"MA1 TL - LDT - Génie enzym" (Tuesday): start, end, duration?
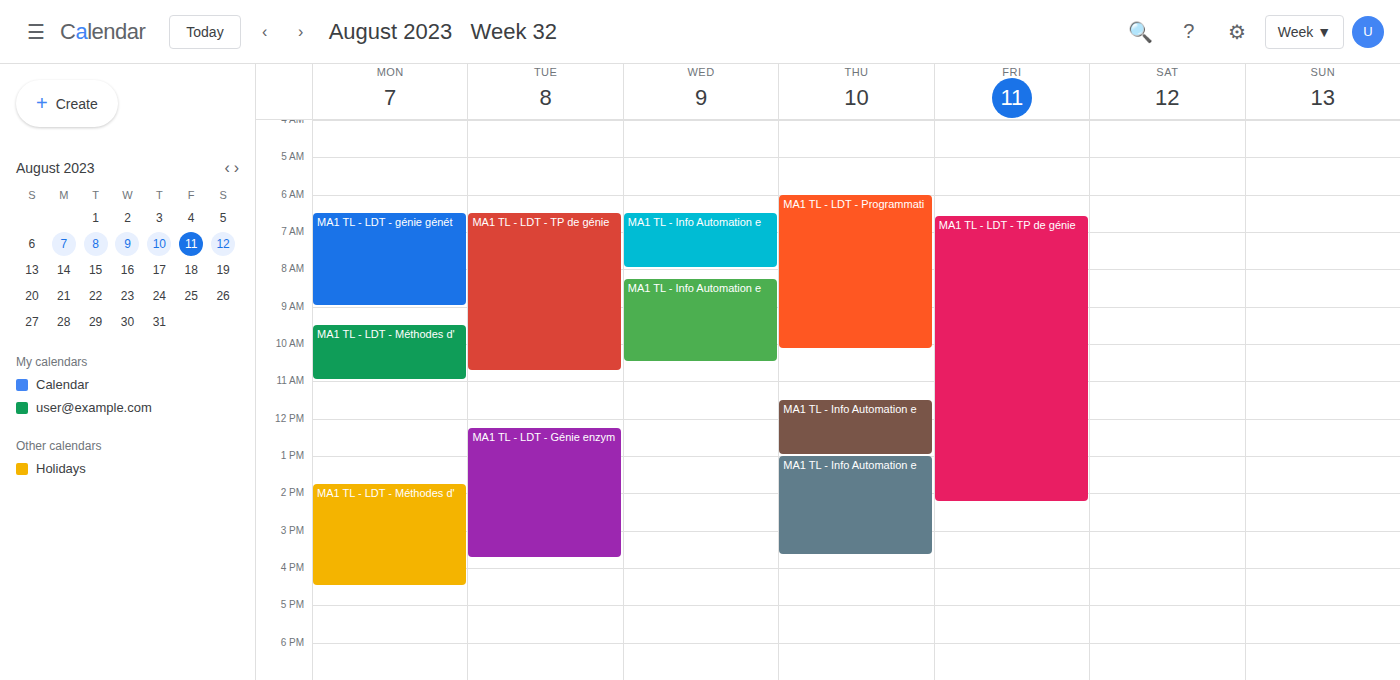
12:15 PM to 3:45 PM, 3 hours 30 minutes